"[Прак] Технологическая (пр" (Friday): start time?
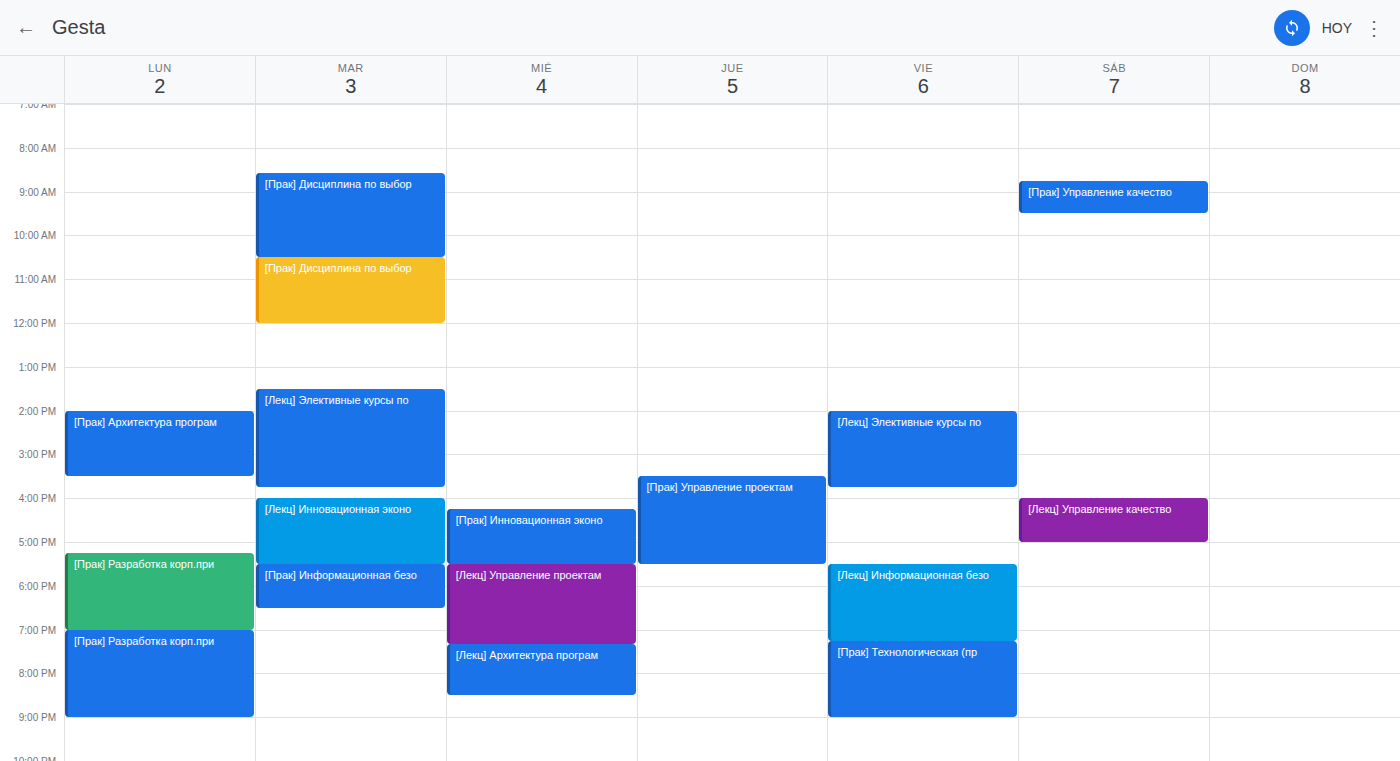
7:15 PM